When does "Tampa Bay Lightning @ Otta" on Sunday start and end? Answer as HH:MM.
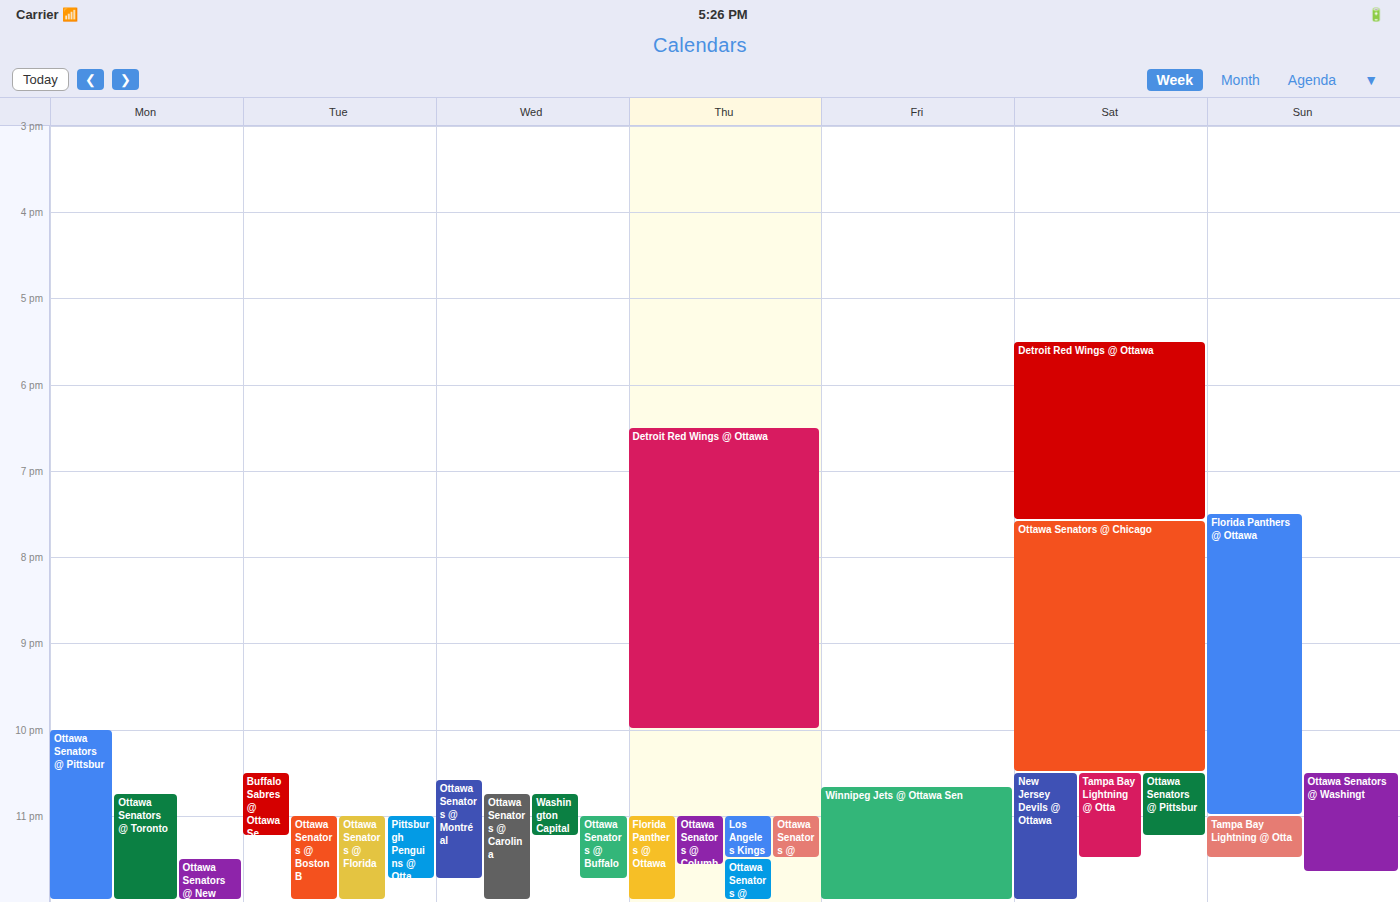
23:00 to 23:30